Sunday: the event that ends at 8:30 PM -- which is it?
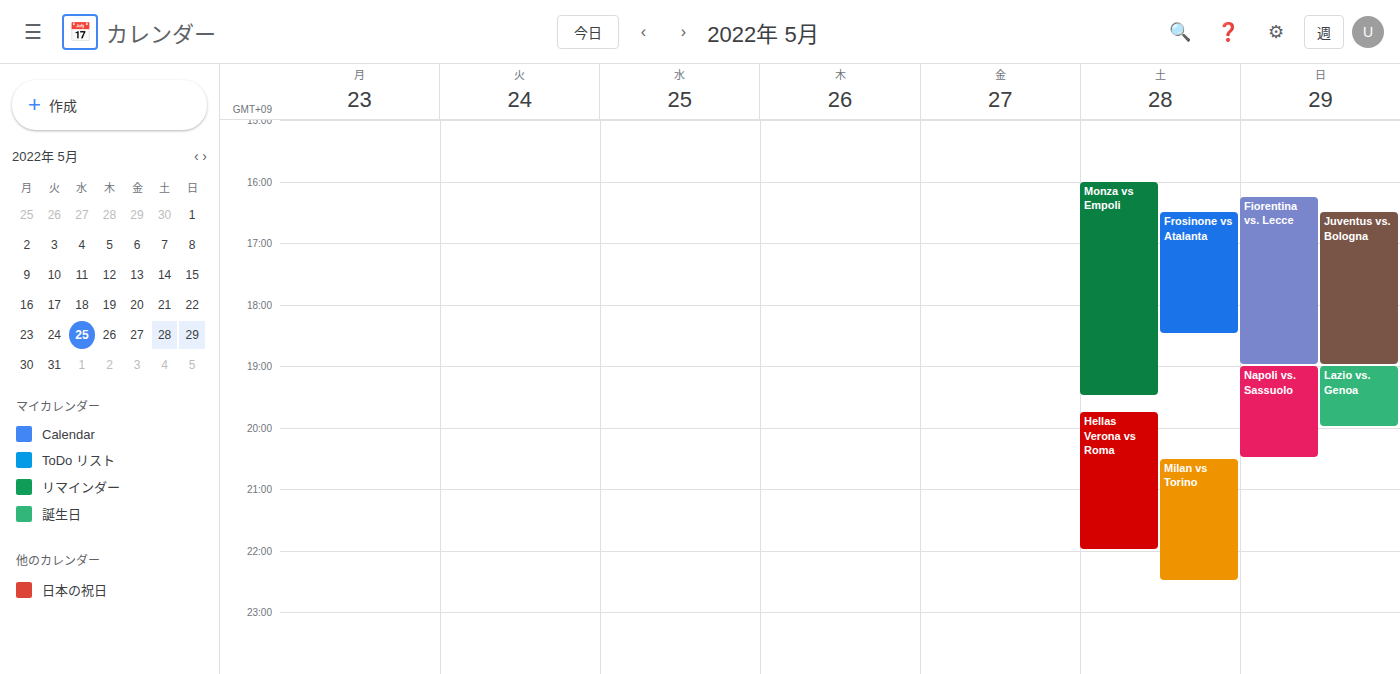
"Napoli vs. Sassuolo"